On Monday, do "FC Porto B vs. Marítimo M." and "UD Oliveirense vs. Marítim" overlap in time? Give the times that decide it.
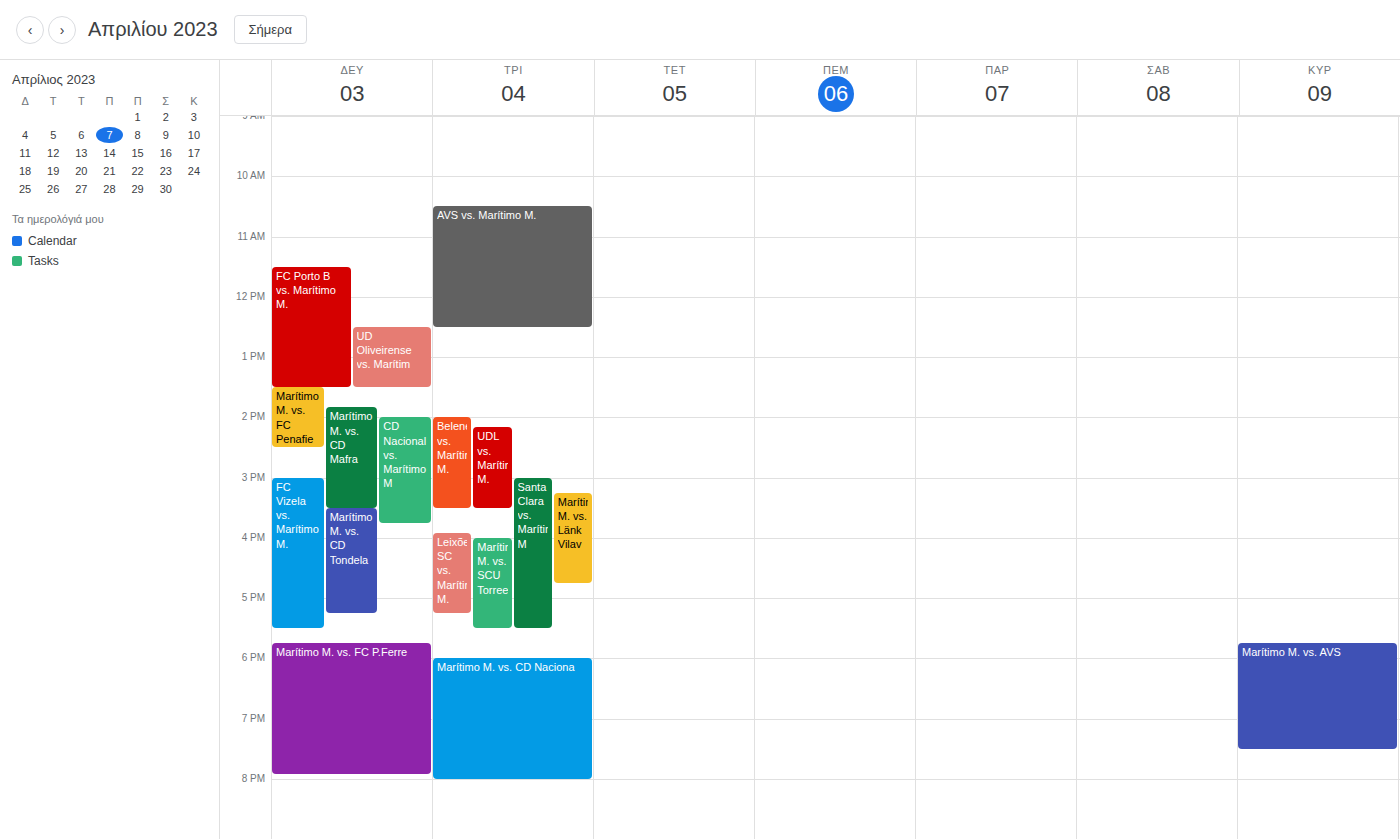
"UD Oliveirense vs. Marítim" starts at 12:30 PM, before "FC Porto B vs. Marítimo M." ends at 1:30 PM -- they overlap.